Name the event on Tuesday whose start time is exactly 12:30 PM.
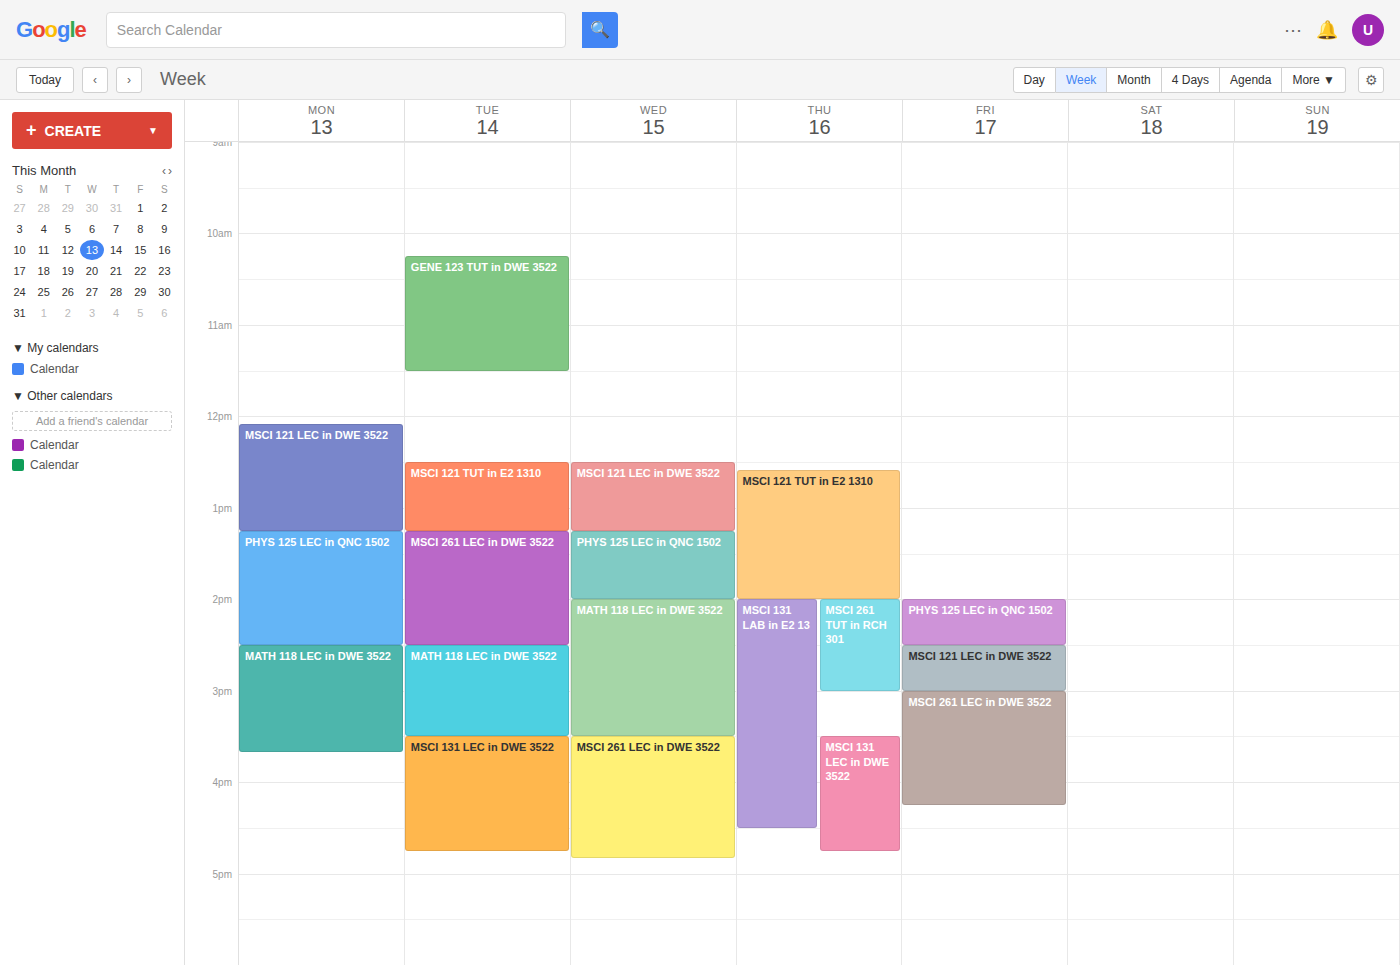
"MSCI 121 TUT in E2 1310"